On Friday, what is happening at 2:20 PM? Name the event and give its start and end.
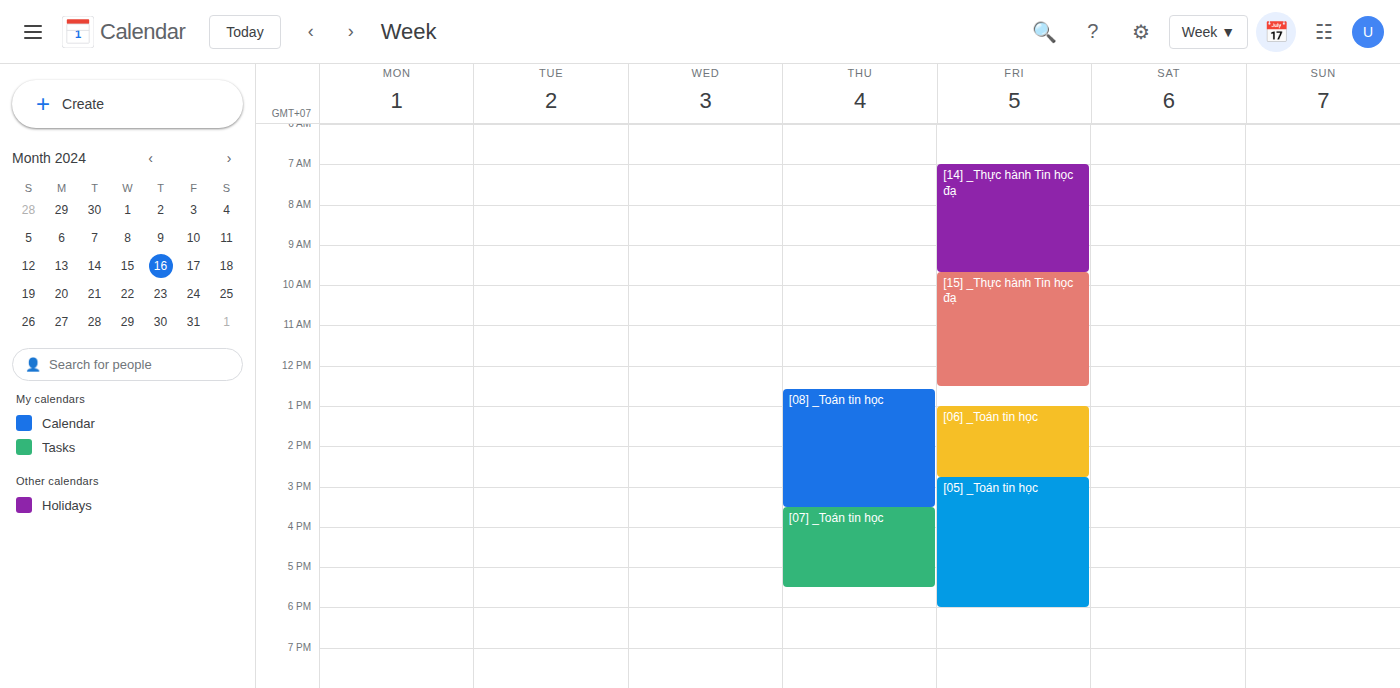
"[06] _Toán tin học", 1:00 PM to 2:45 PM